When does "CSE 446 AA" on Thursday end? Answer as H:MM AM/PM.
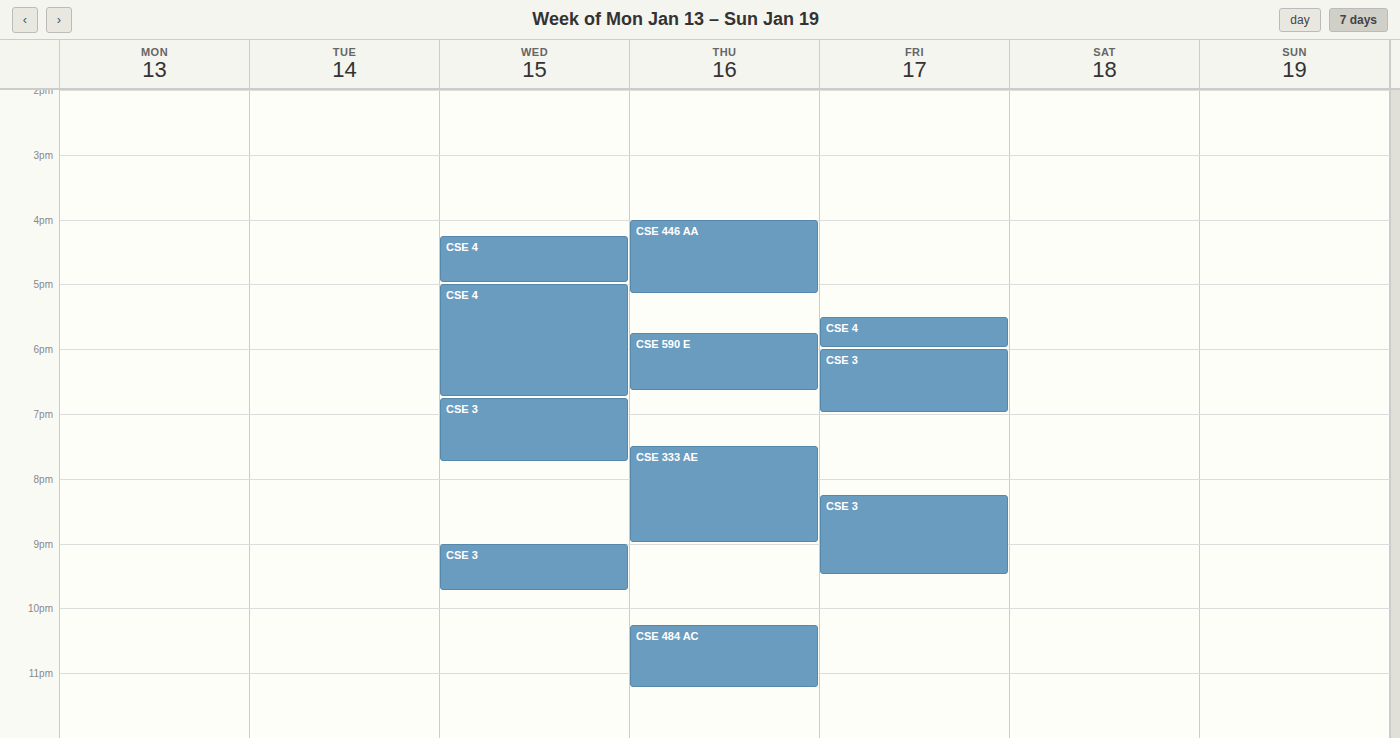
5:10 PM